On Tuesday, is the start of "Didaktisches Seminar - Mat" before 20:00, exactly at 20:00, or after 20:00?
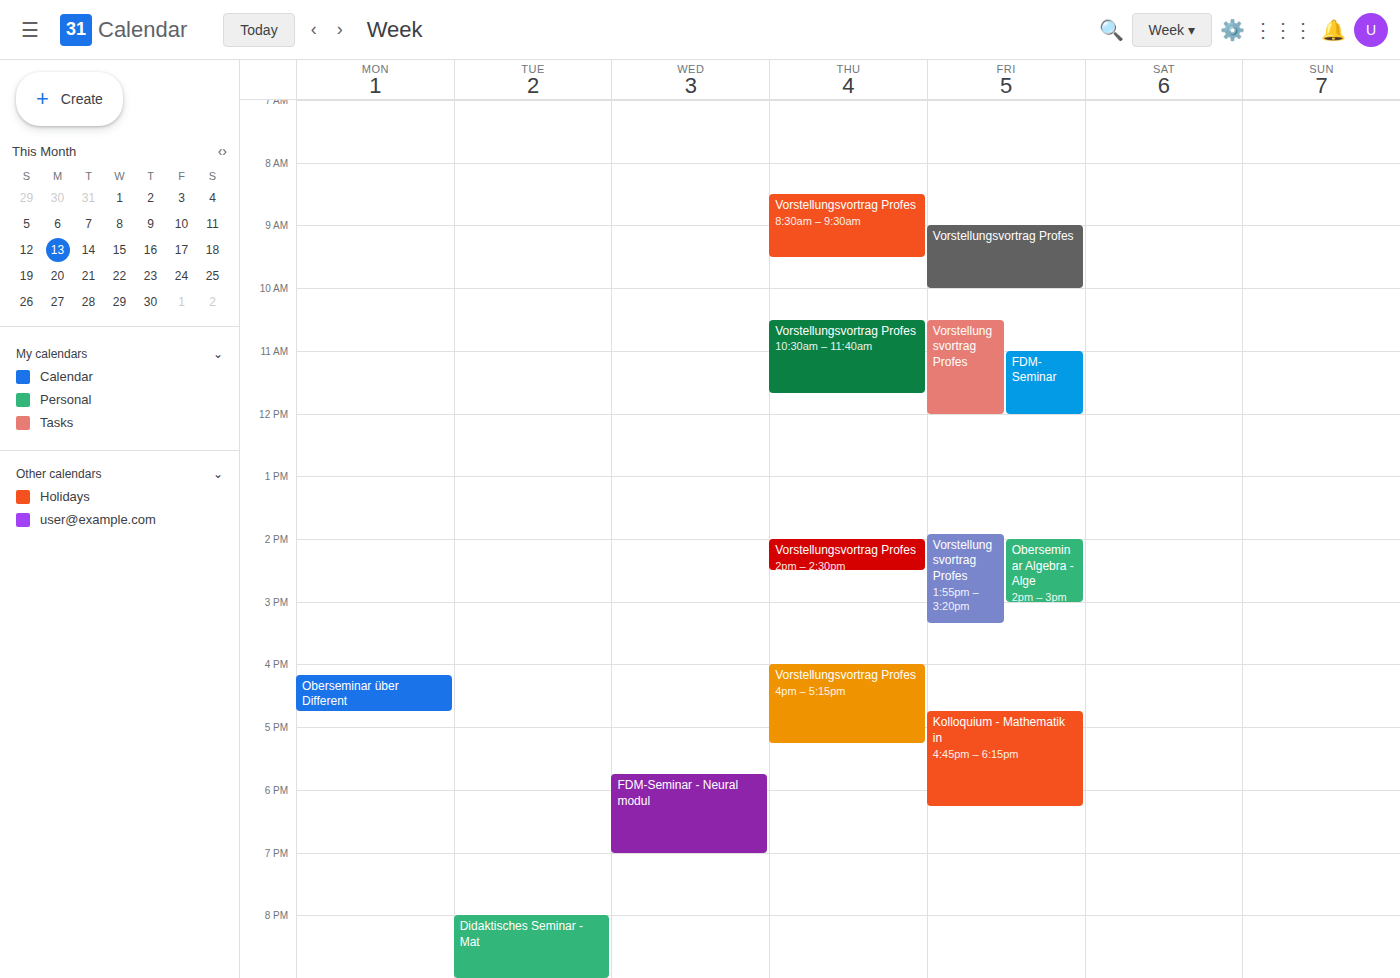
20:00 -- exactly at 20:00, on the 20:00 line.